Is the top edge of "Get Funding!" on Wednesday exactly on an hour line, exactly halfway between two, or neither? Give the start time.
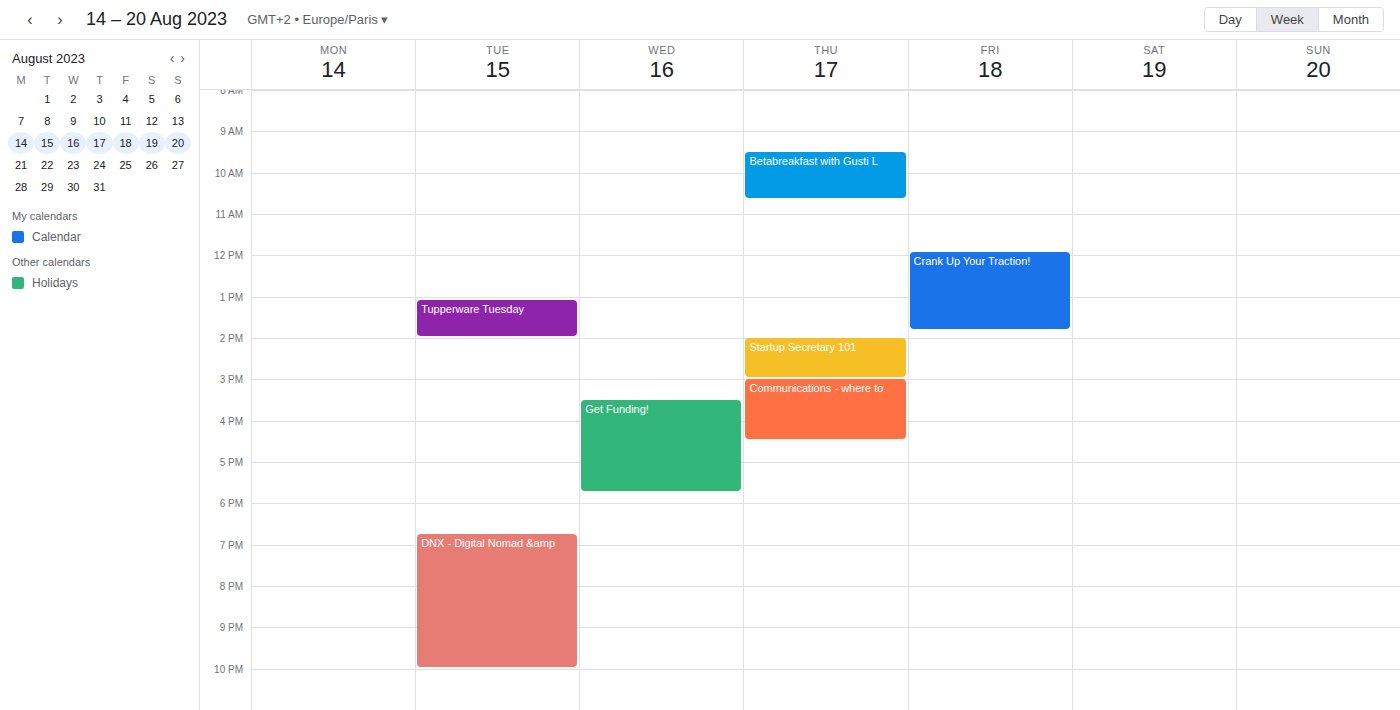
3:30 PM -- halfway between the 3 PM and 4 PM lines.